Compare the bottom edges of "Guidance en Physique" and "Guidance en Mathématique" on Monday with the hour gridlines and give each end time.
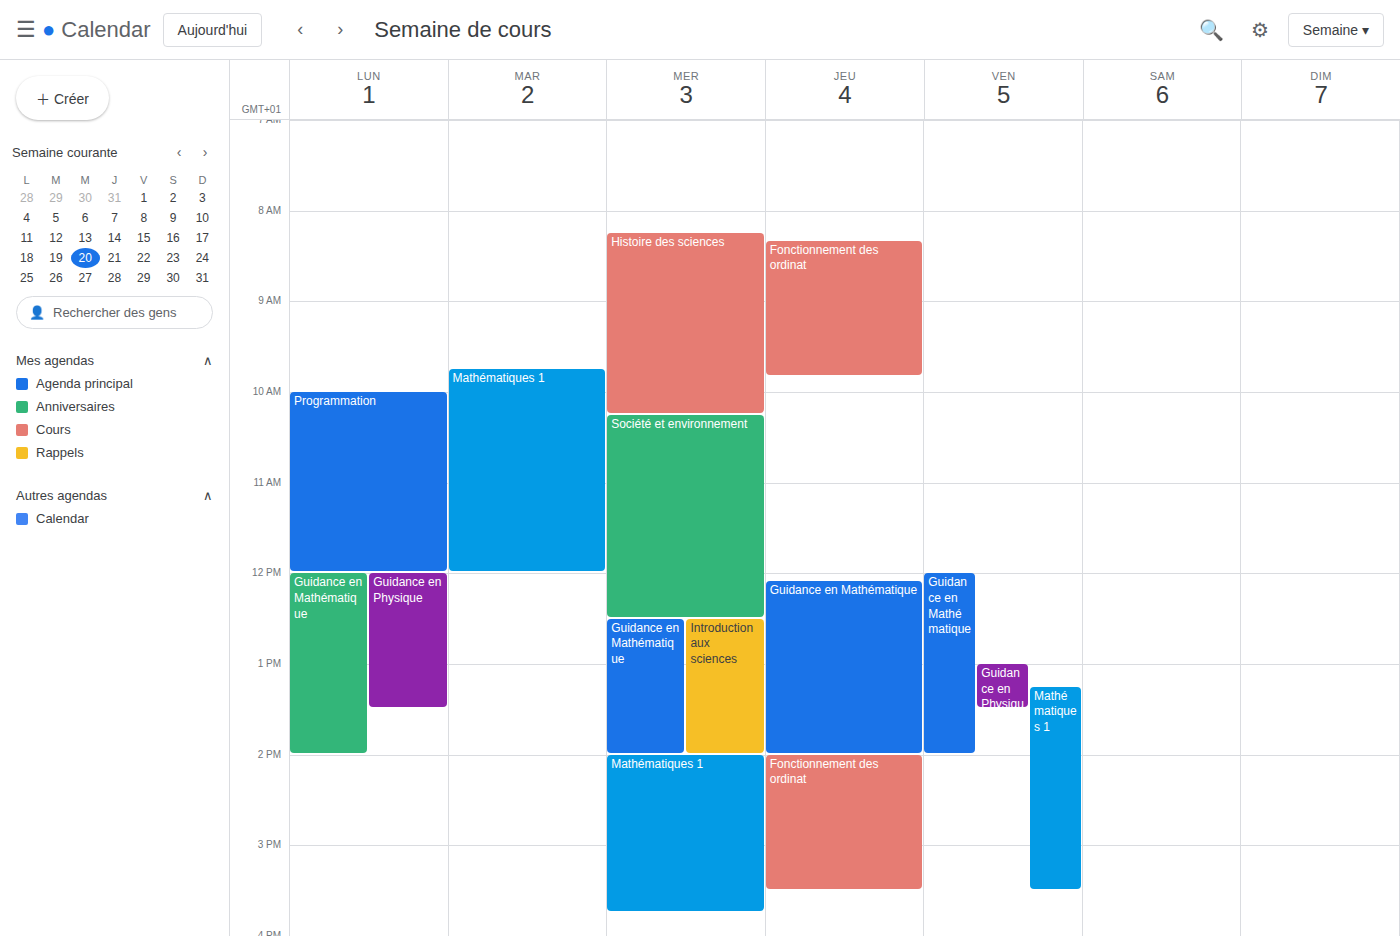
"Guidance en Physique": 1:30 PM, halfway between the 1 PM and 2 PM lines. "Guidance en Mathématique": 2:00 PM, exactly on the 2 PM line.